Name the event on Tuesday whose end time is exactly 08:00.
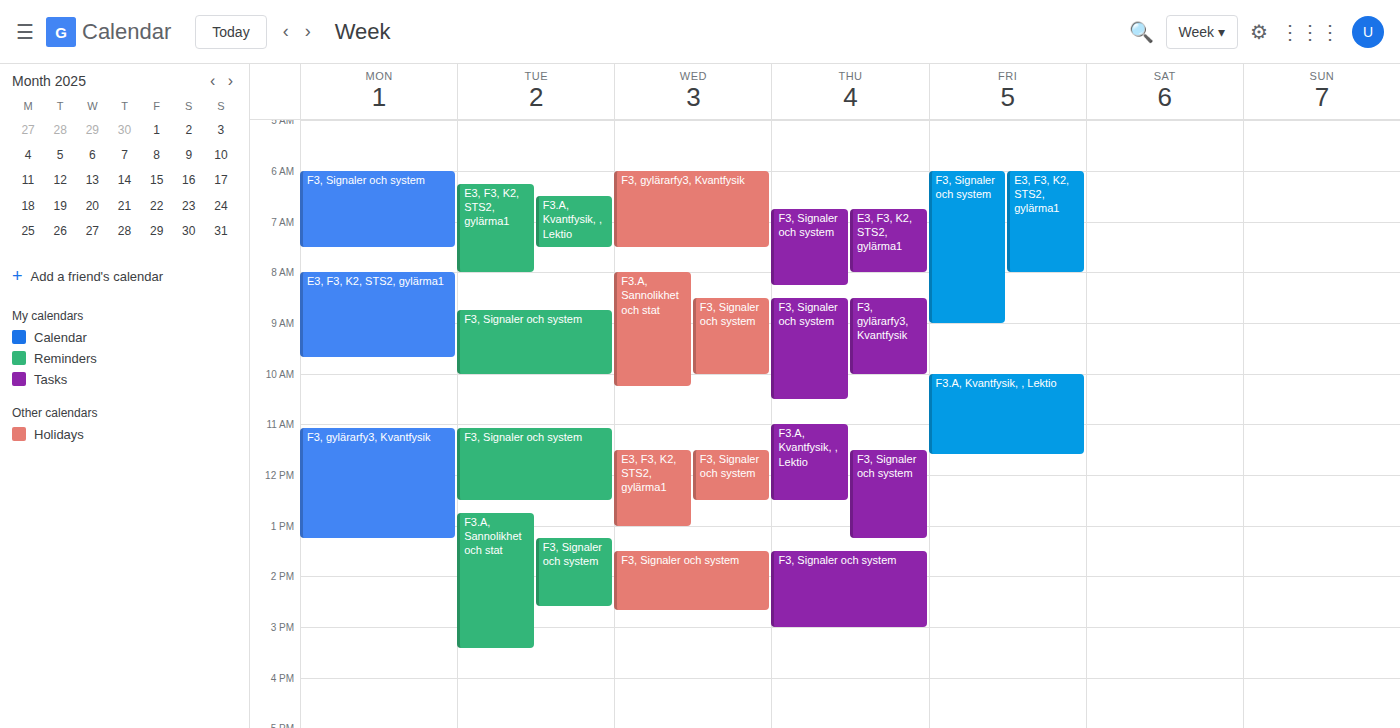
"E3, F3, K2, STS2, gylärma1"